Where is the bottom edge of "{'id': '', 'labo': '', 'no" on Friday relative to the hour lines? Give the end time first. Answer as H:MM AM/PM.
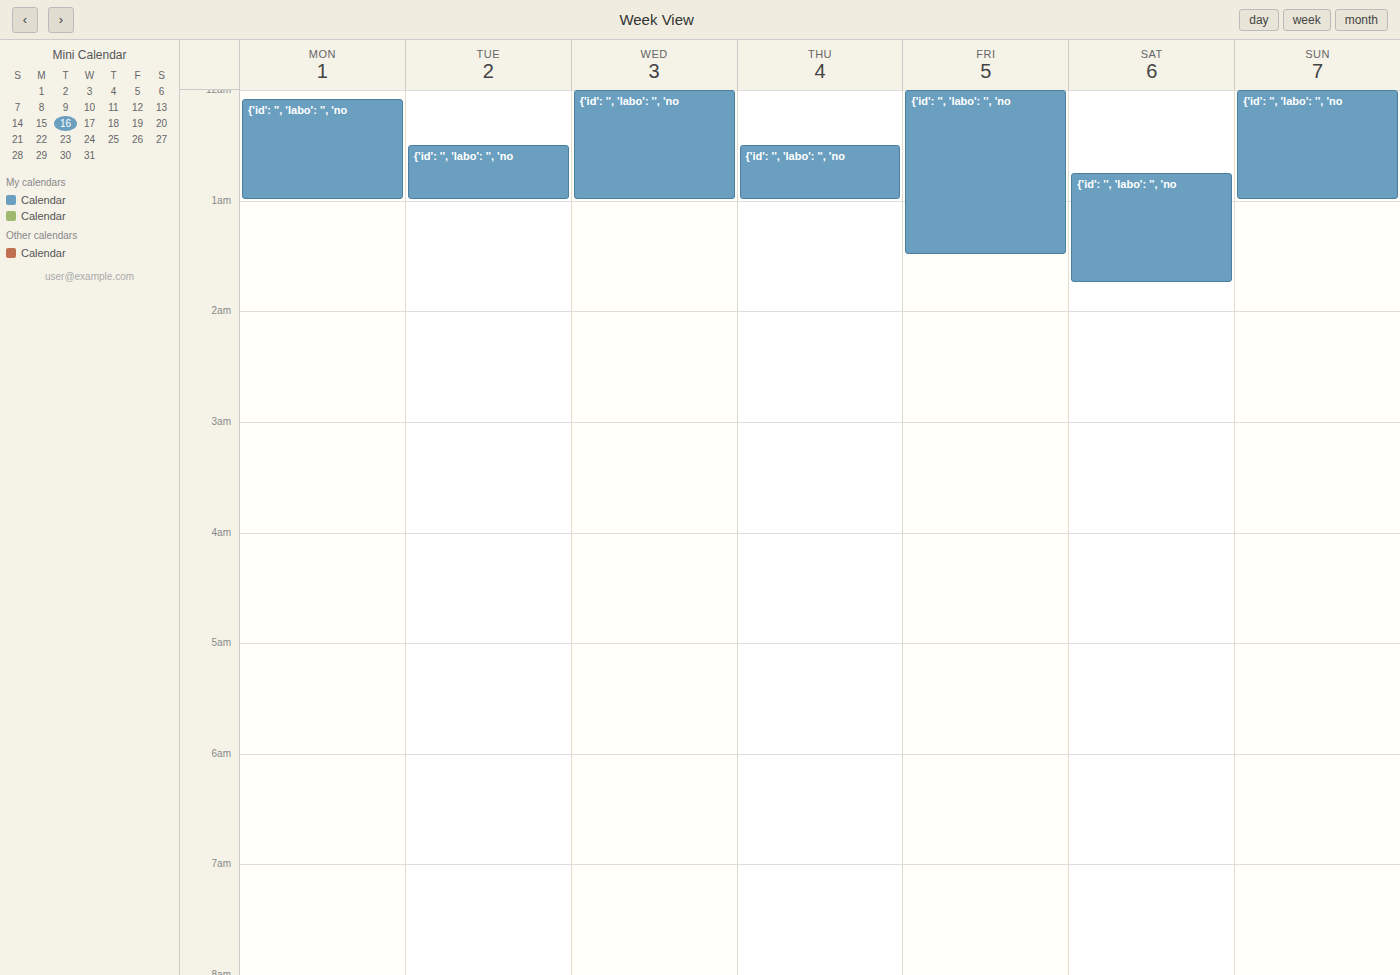
1:30 AM -- halfway between the 1 AM and 2 AM lines.